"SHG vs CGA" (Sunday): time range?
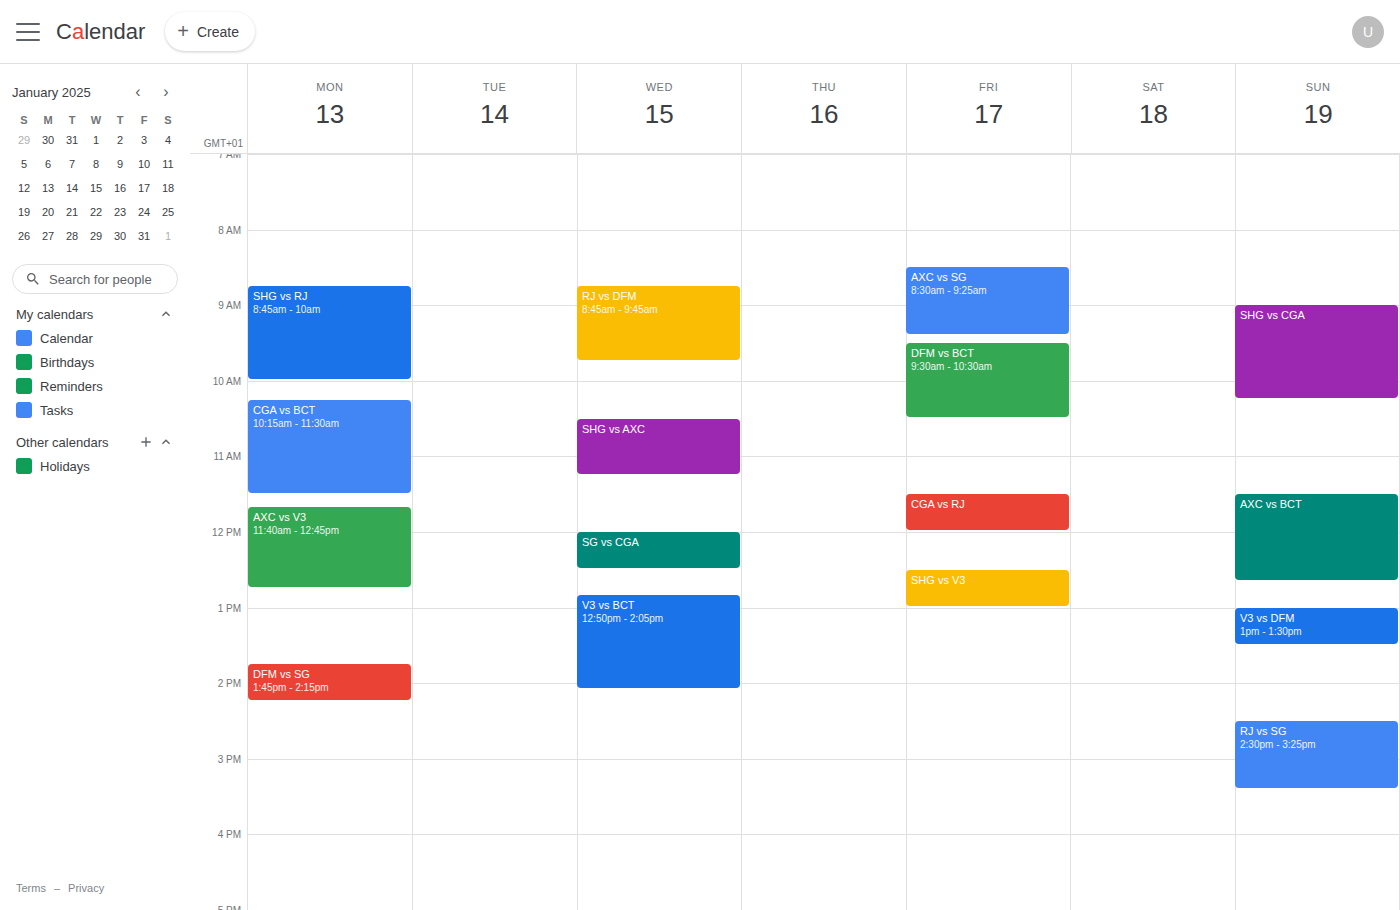
9:00 AM to 10:15 AM